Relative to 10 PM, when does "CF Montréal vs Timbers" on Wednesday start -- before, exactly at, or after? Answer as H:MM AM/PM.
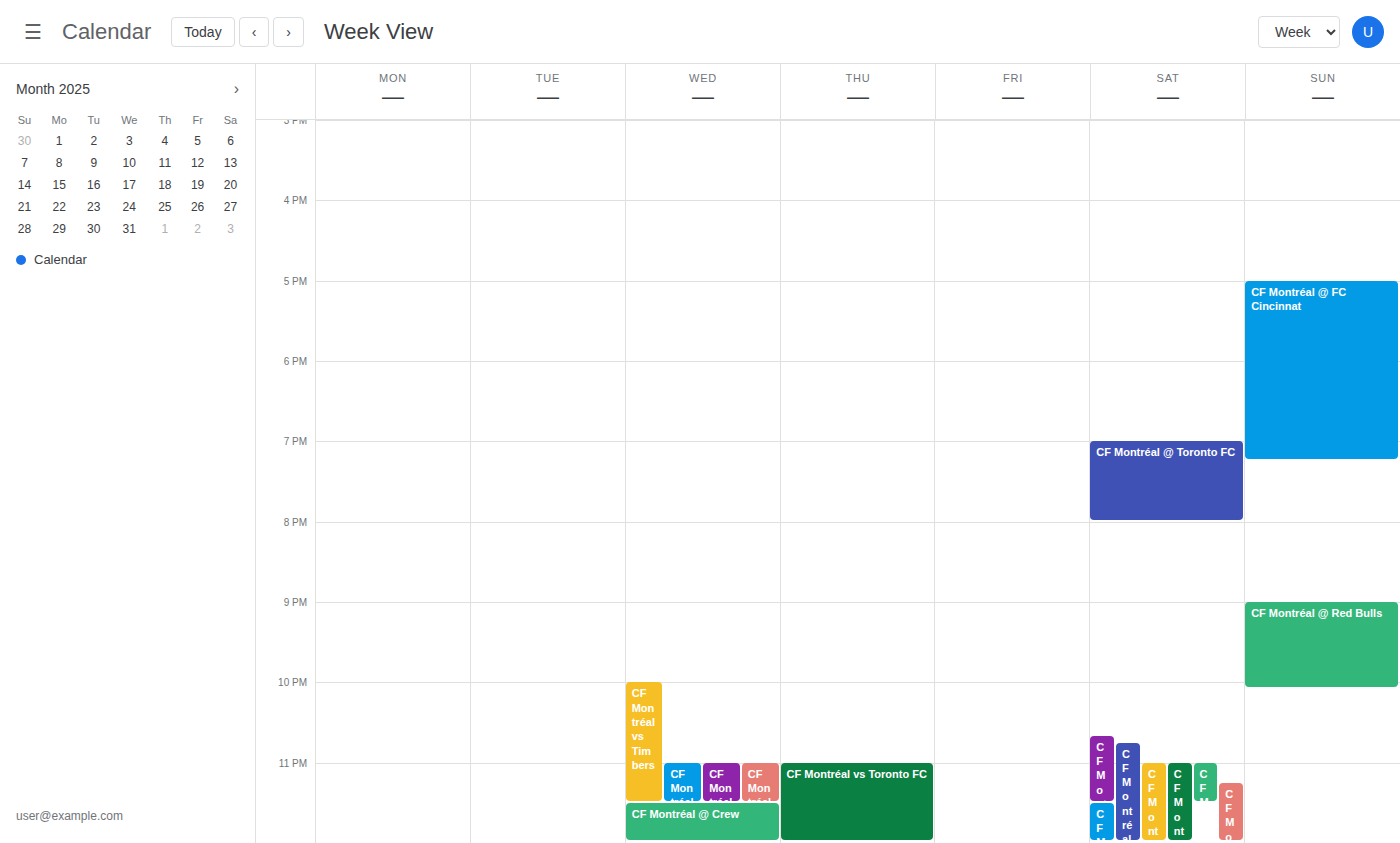
10:00 PM -- exactly at 10 PM, on the 10 PM line.